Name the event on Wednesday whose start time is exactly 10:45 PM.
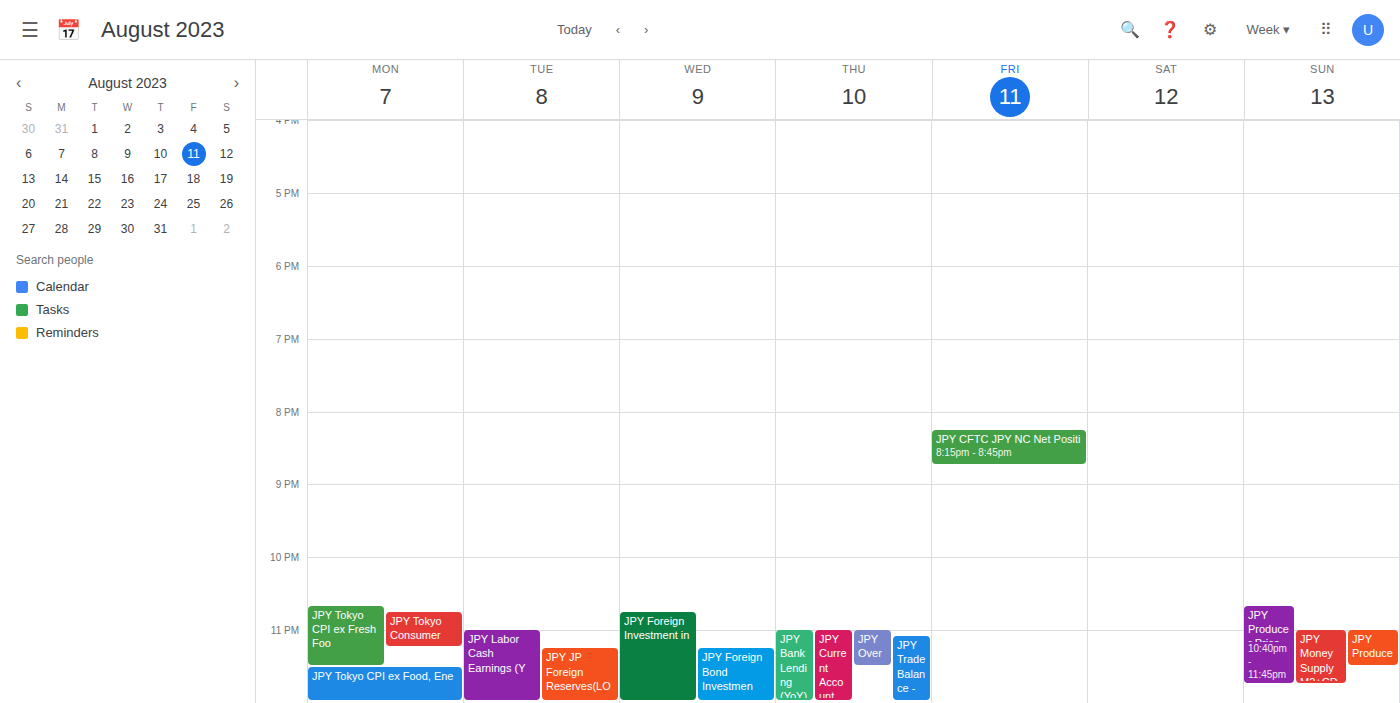
"JPY Foreign Investment in"